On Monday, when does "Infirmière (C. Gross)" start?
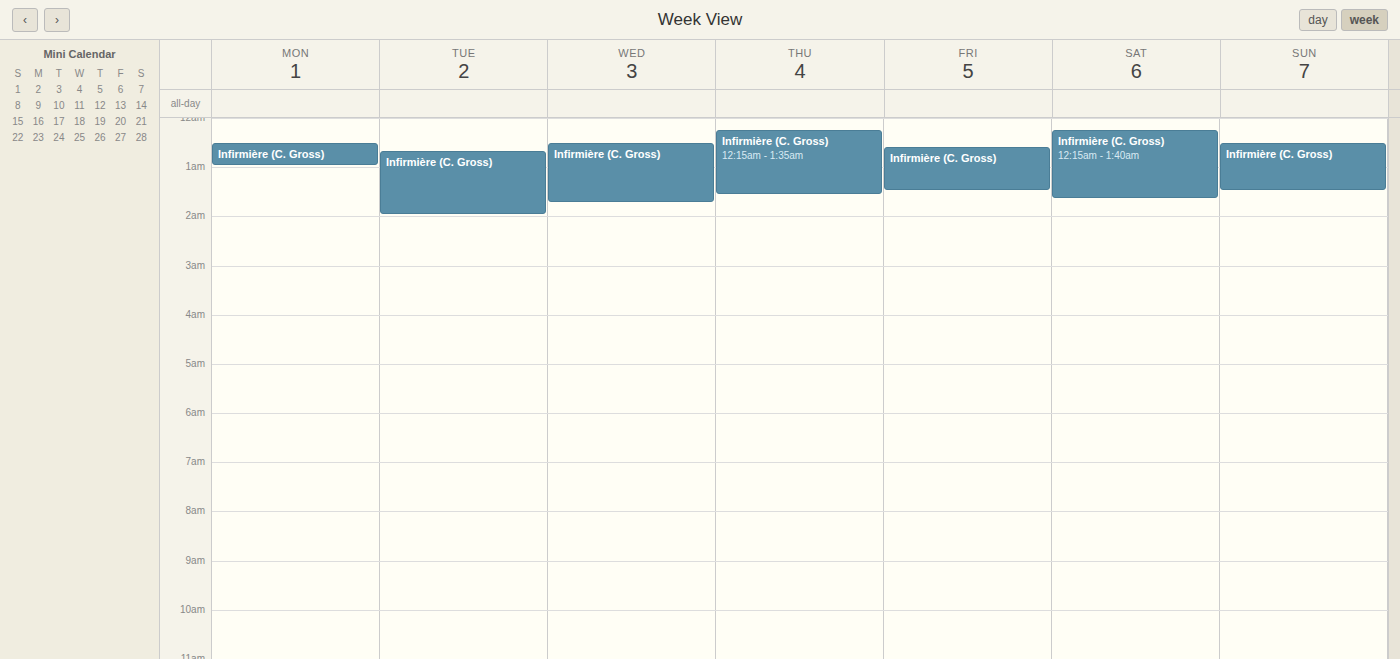
00:30